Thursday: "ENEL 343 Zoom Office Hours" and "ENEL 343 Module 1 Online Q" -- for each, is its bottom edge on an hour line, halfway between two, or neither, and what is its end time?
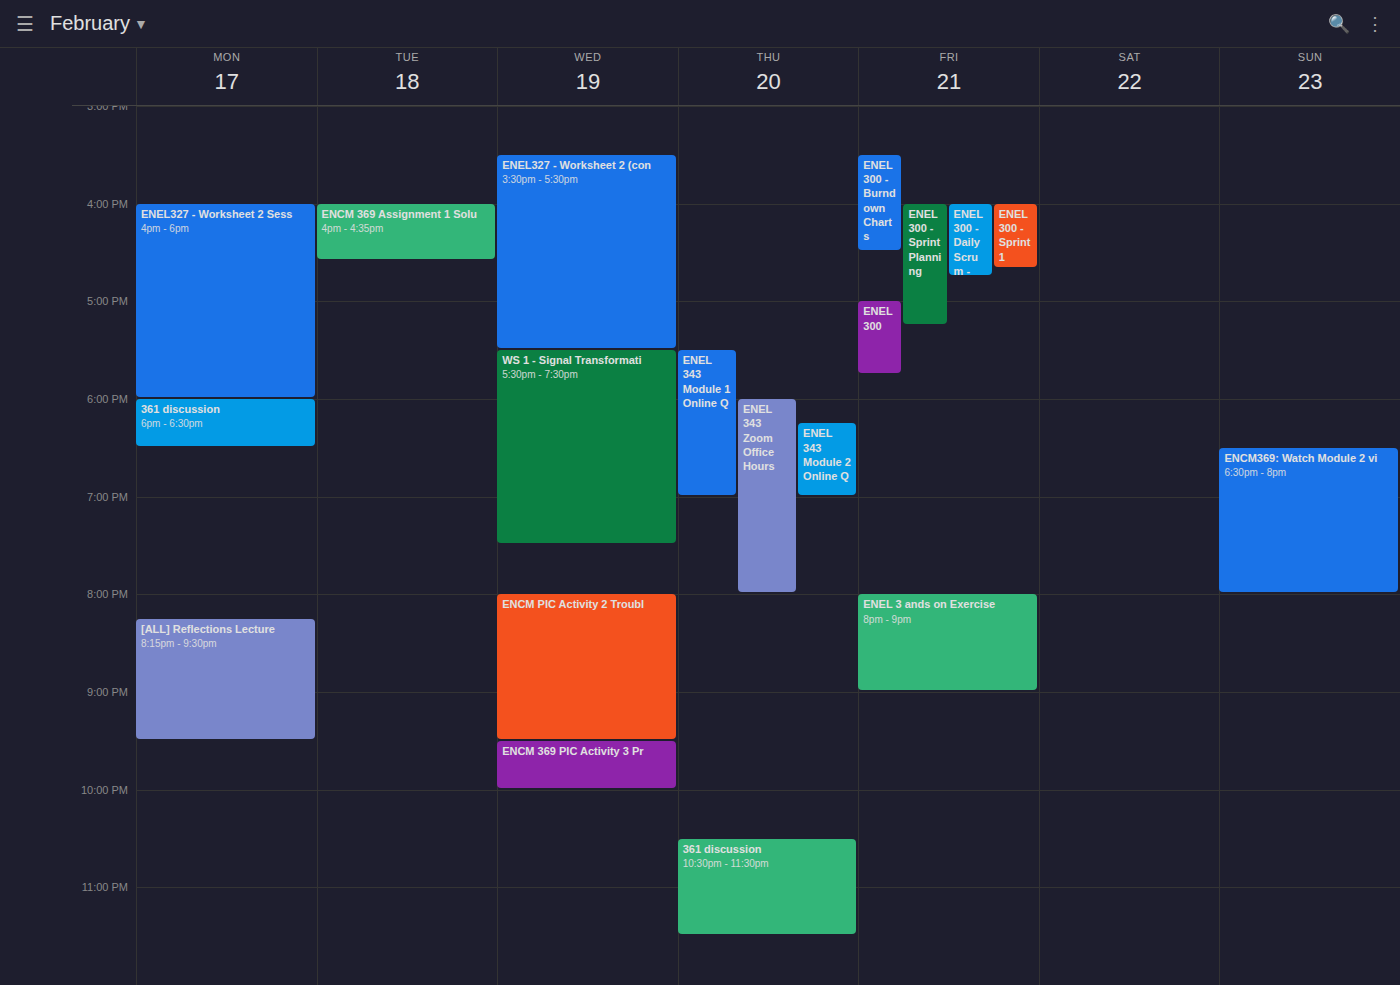
"ENEL 343 Zoom Office Hours": 8:00 PM, exactly on the 8 PM line. "ENEL 343 Module 1 Online Q": 7:00 PM, exactly on the 7 PM line.